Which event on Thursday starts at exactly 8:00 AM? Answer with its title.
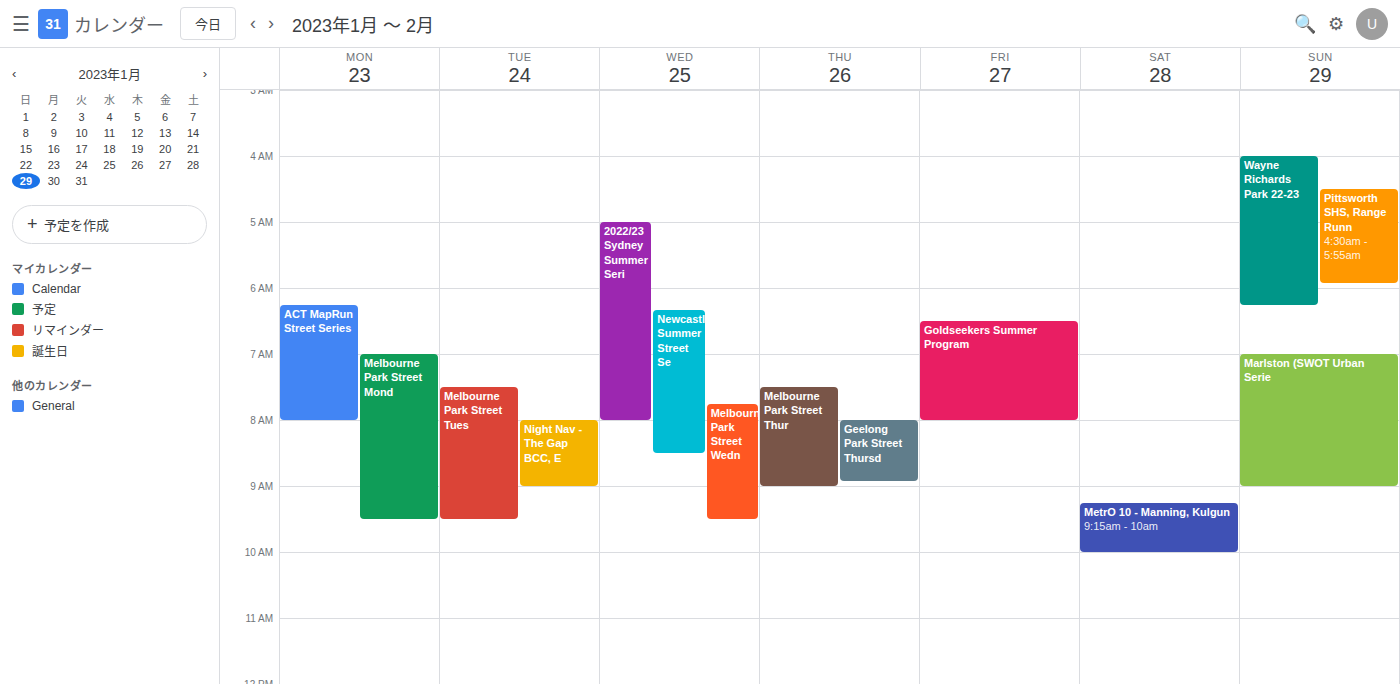
"Geelong Park Street Thursd"